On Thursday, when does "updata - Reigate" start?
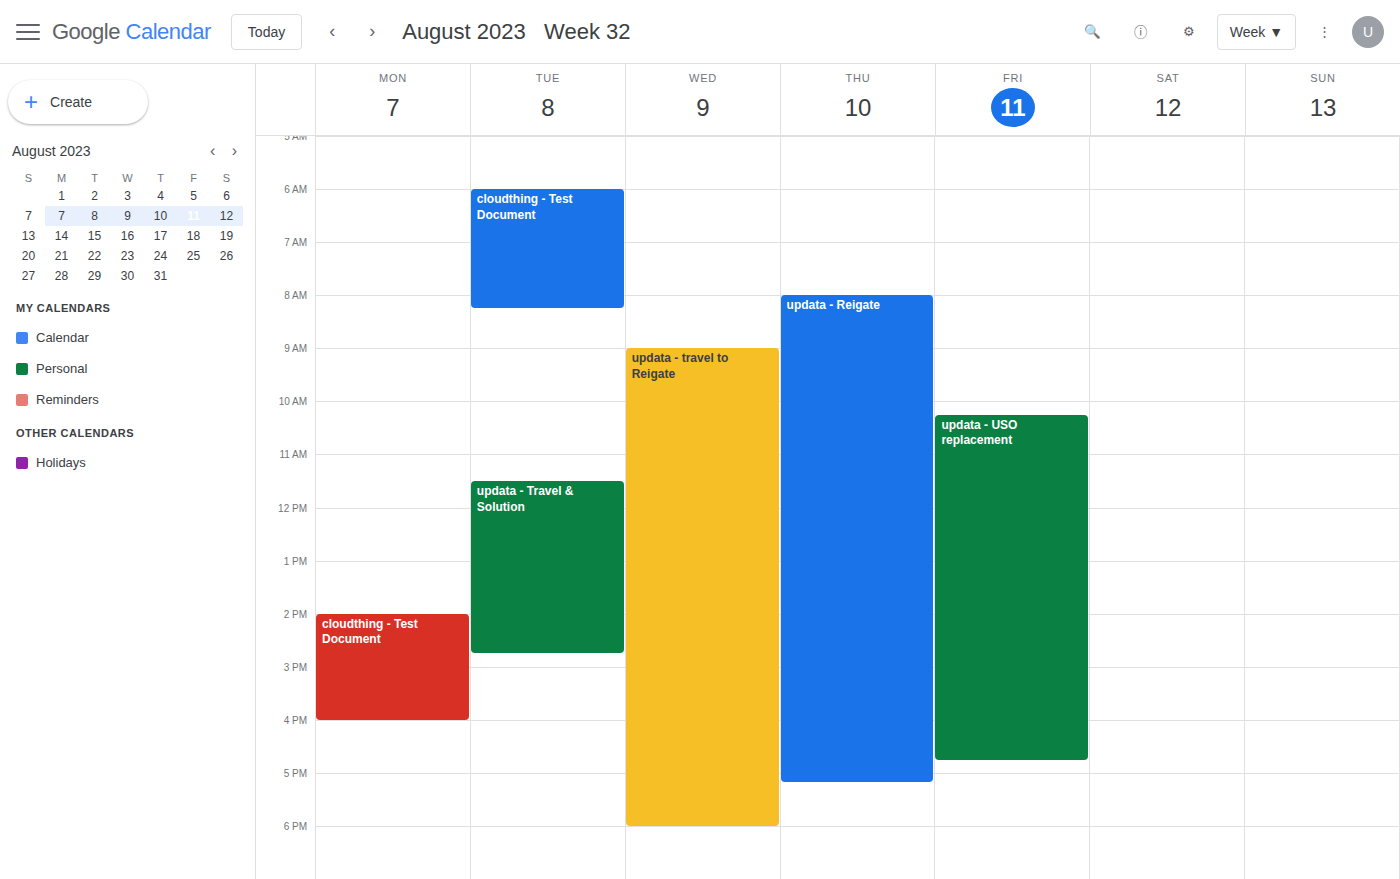
8:00 AM